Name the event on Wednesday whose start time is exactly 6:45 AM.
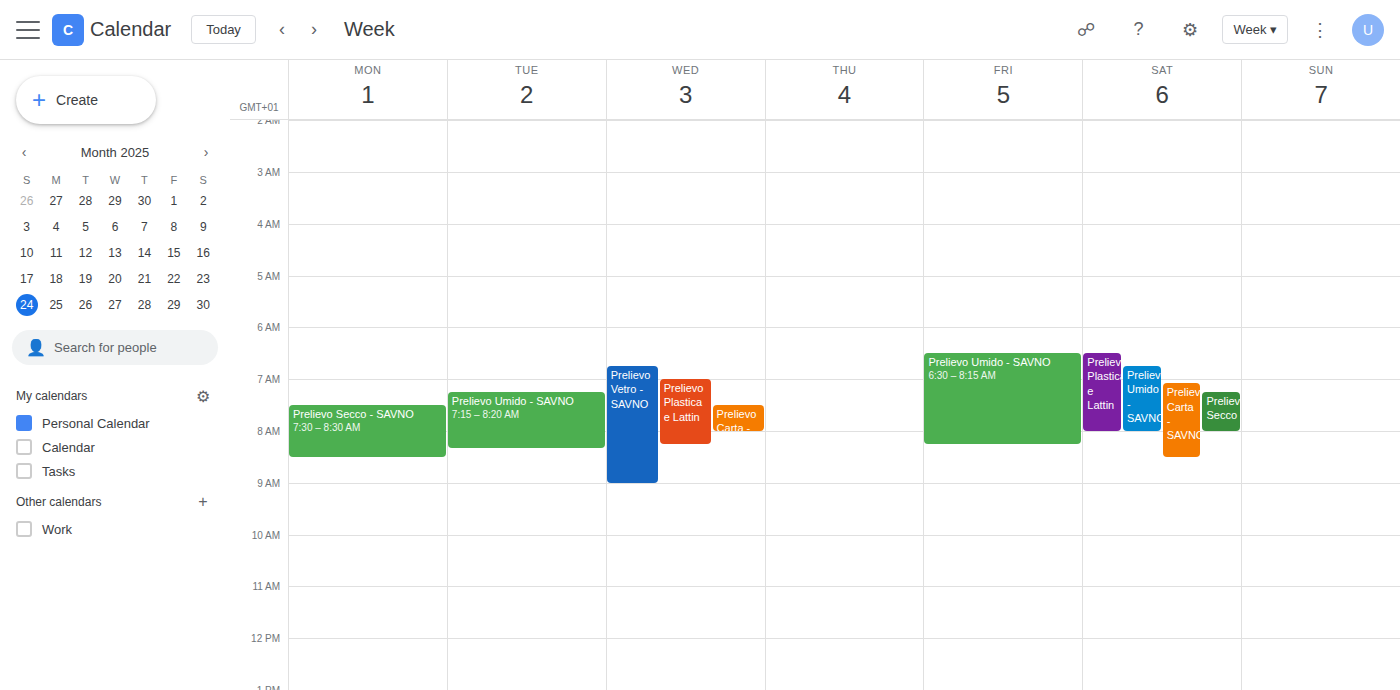
"Prelievo Vetro - SAVNO"